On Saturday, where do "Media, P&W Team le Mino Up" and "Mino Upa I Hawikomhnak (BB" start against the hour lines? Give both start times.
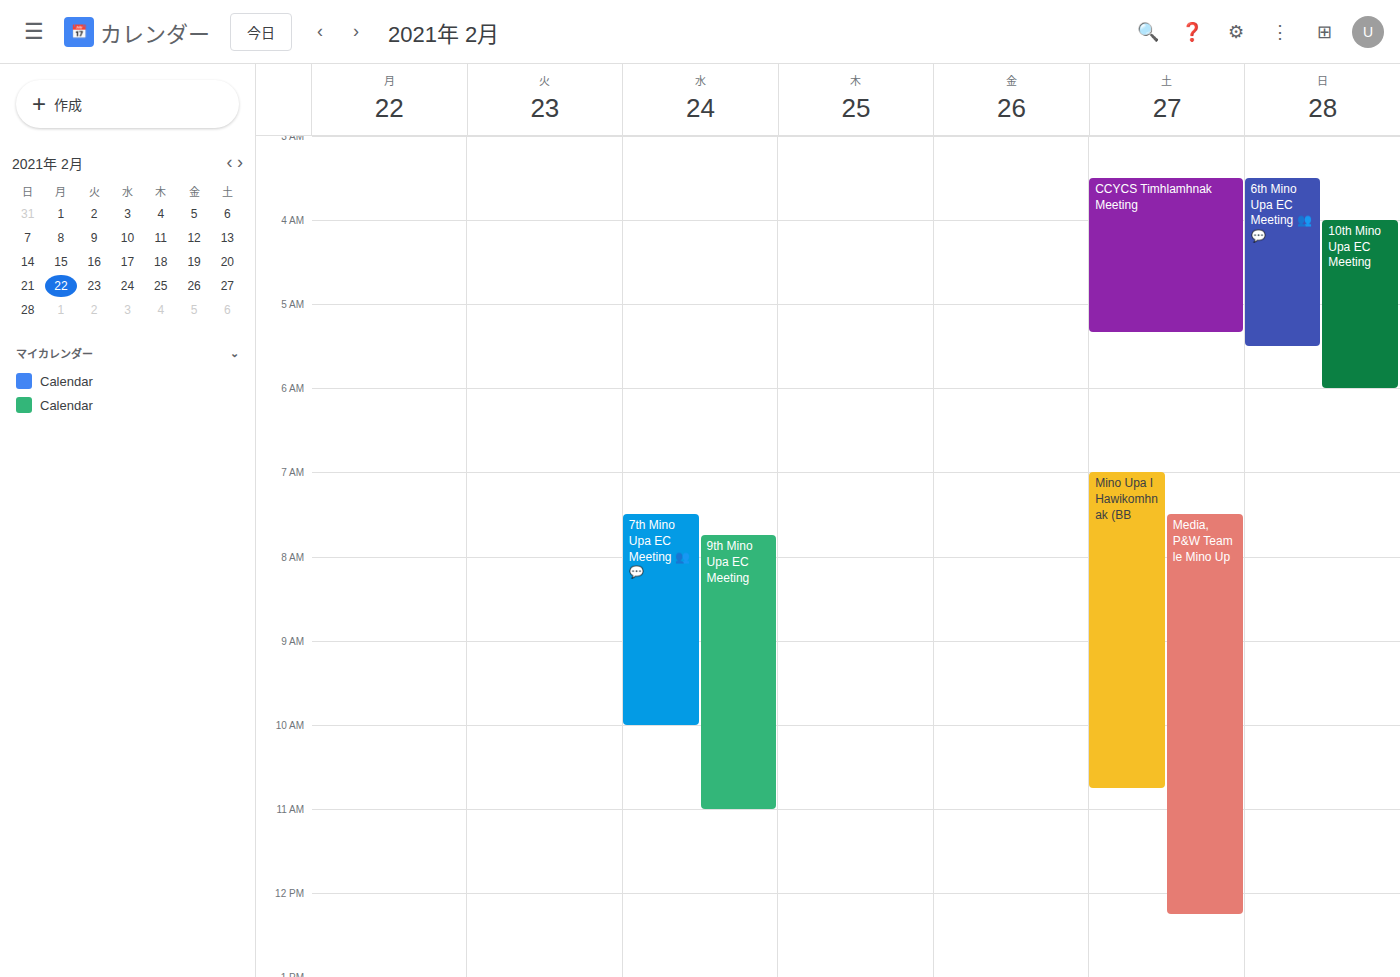
"Media, P&W Team le Mino Up": 7:30 AM, halfway between the 7 AM and 8 AM lines. "Mino Upa I Hawikomhnak (BB": 7:00 AM, exactly on the 7 AM line.